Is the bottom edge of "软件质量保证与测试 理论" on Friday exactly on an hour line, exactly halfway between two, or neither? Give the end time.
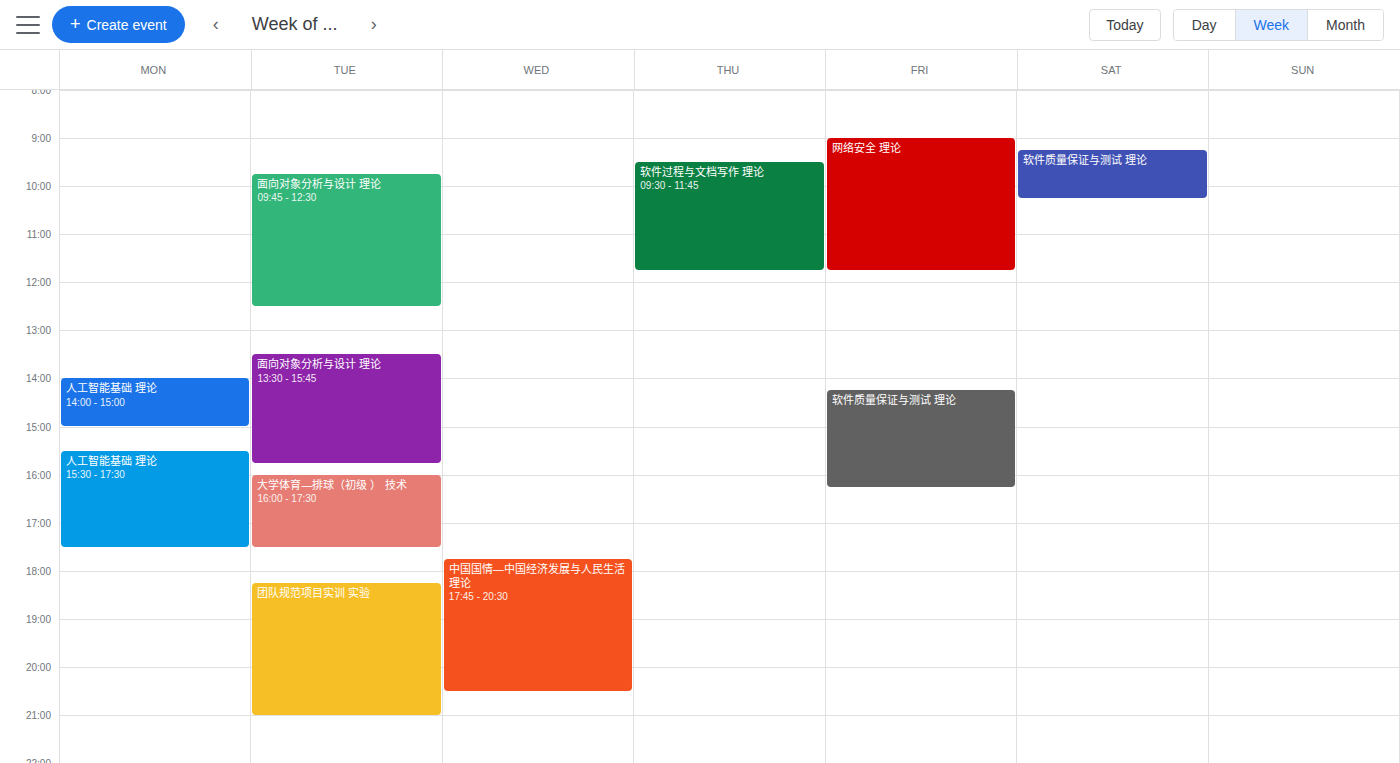
4:15 PM -- neither: a quarter of the way from the 4 PM line to the 5 PM line.